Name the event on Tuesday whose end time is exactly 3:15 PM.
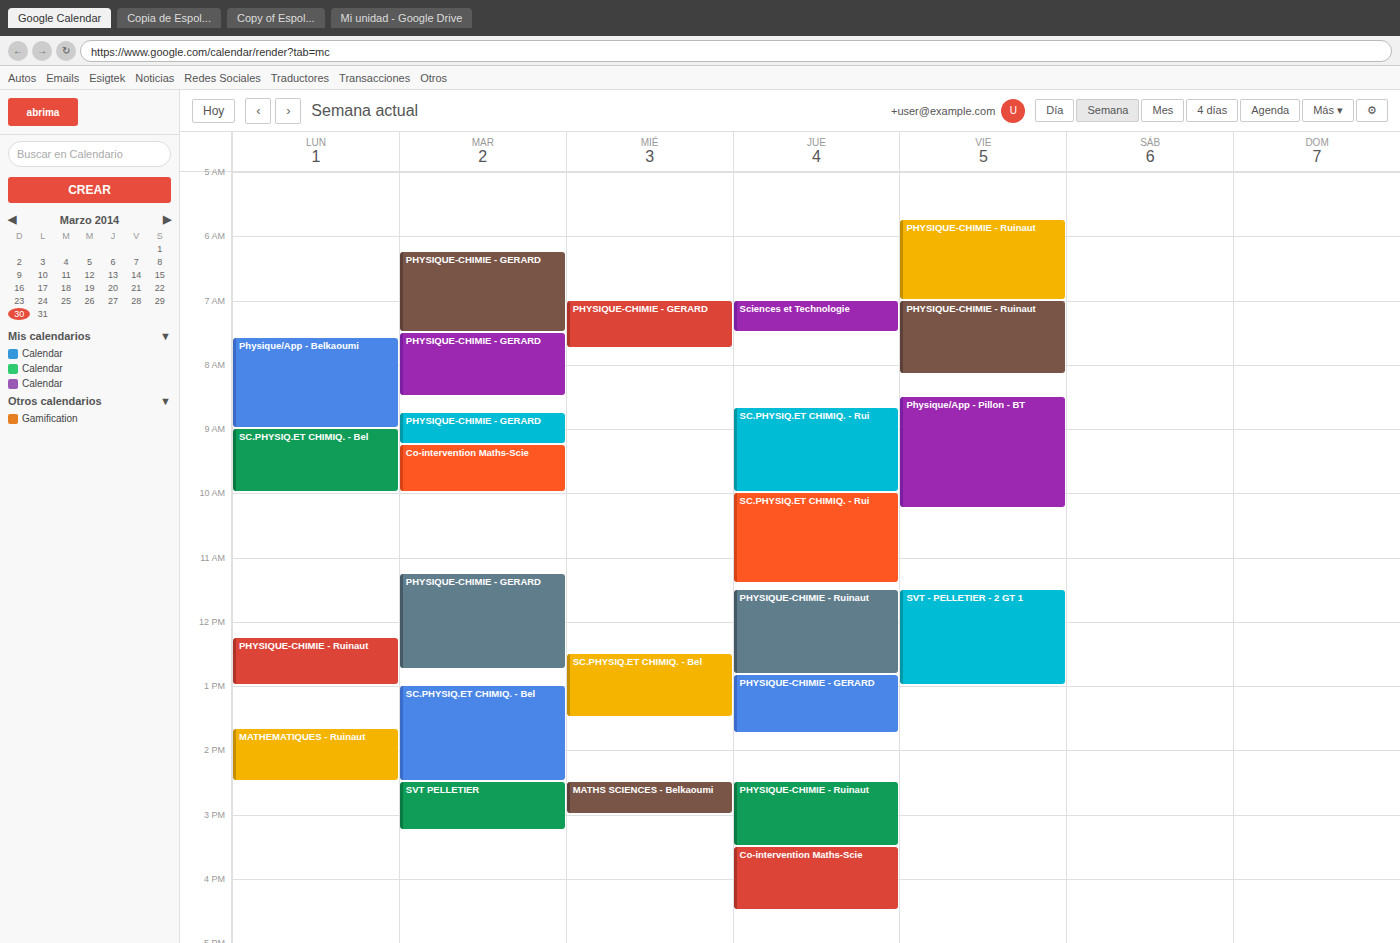
"SVT PELLETIER"